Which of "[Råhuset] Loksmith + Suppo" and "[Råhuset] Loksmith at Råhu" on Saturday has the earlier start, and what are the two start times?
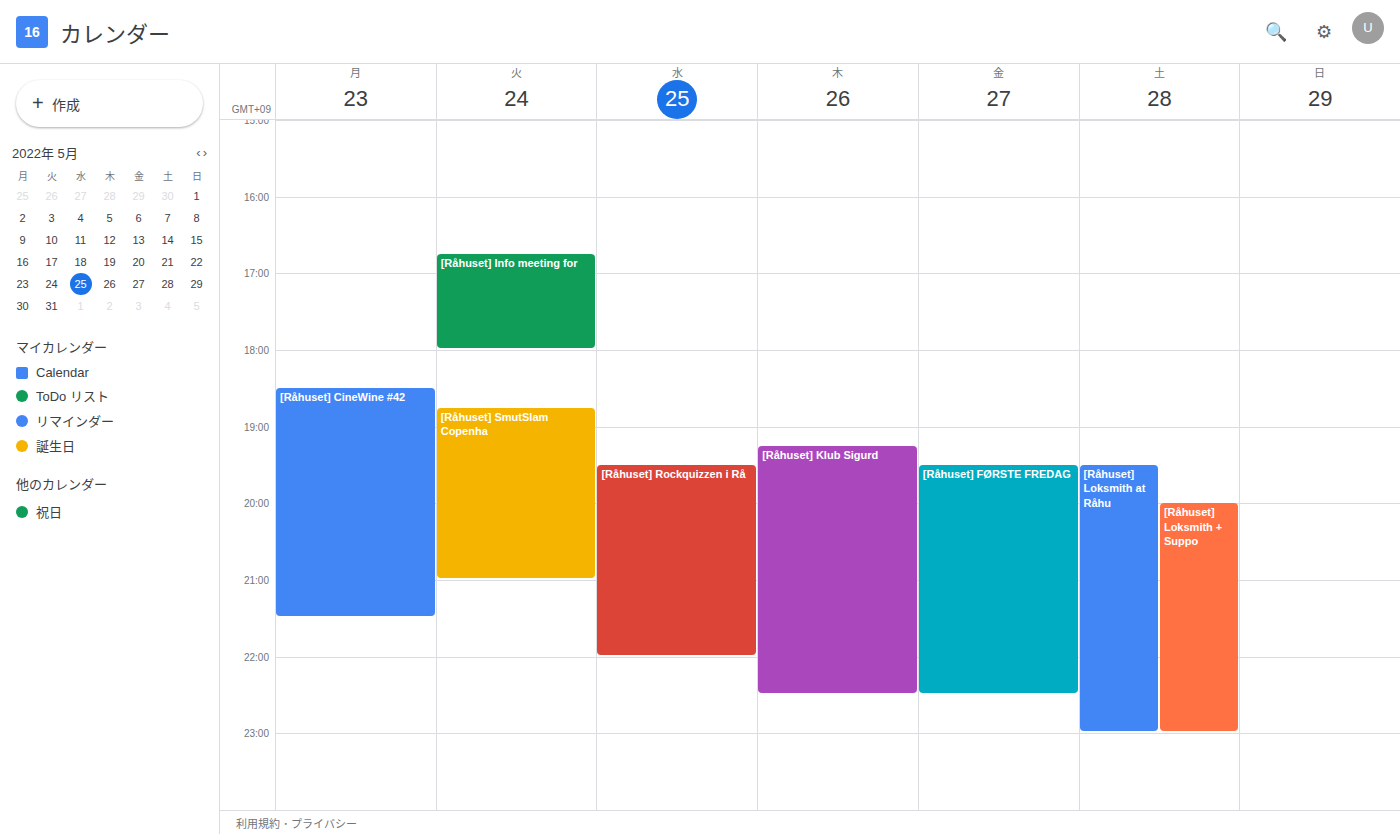
"[Råhuset] Loksmith at Råhu" 7:30 PM; "[Råhuset] Loksmith + Suppo" 8:00 PM.